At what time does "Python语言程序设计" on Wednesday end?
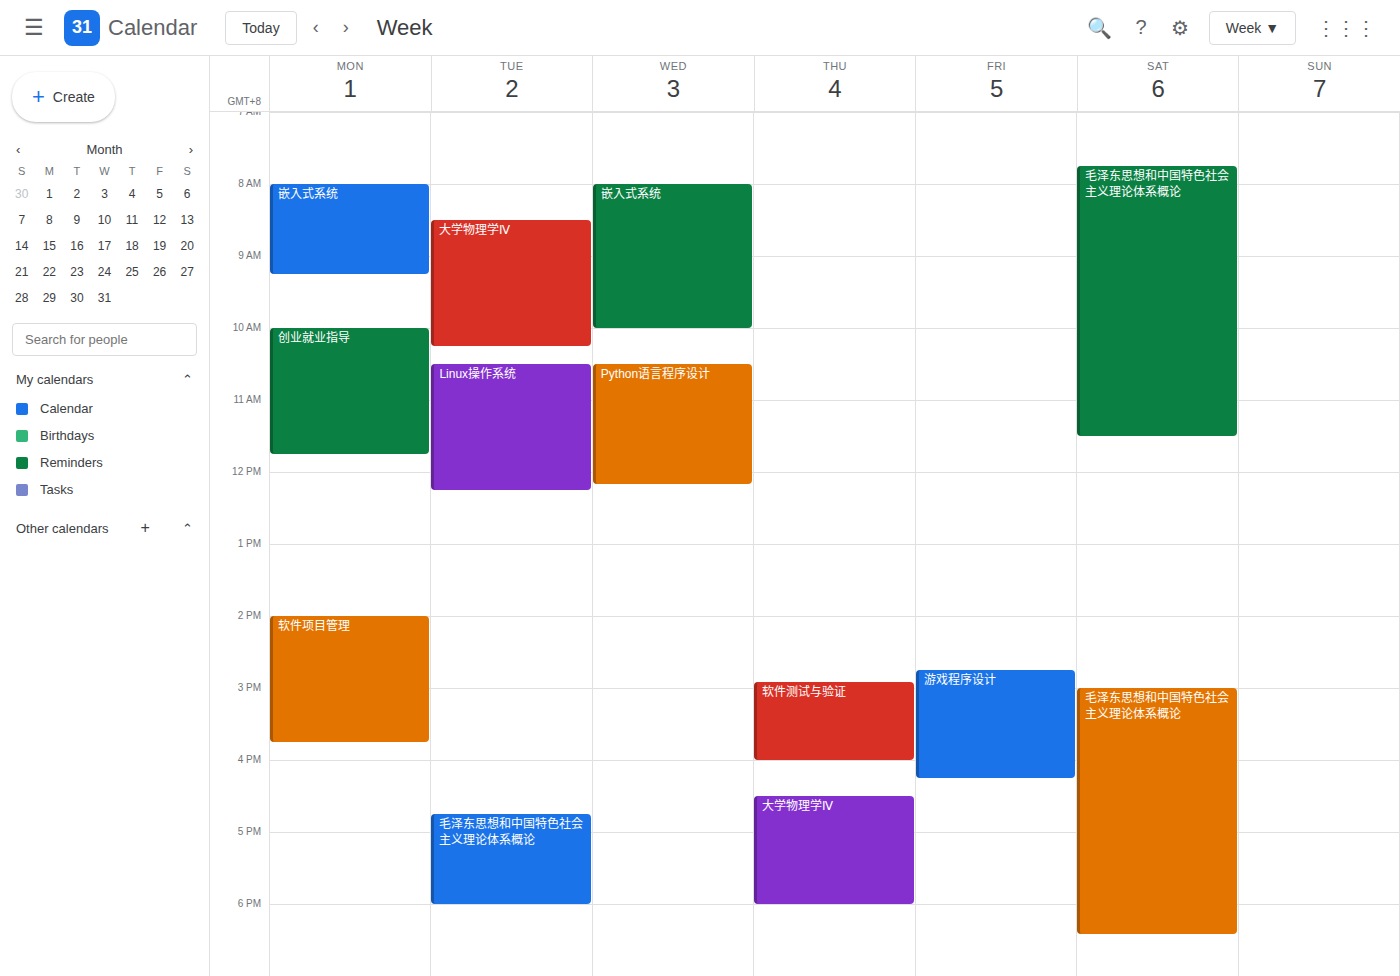
12:10 PM